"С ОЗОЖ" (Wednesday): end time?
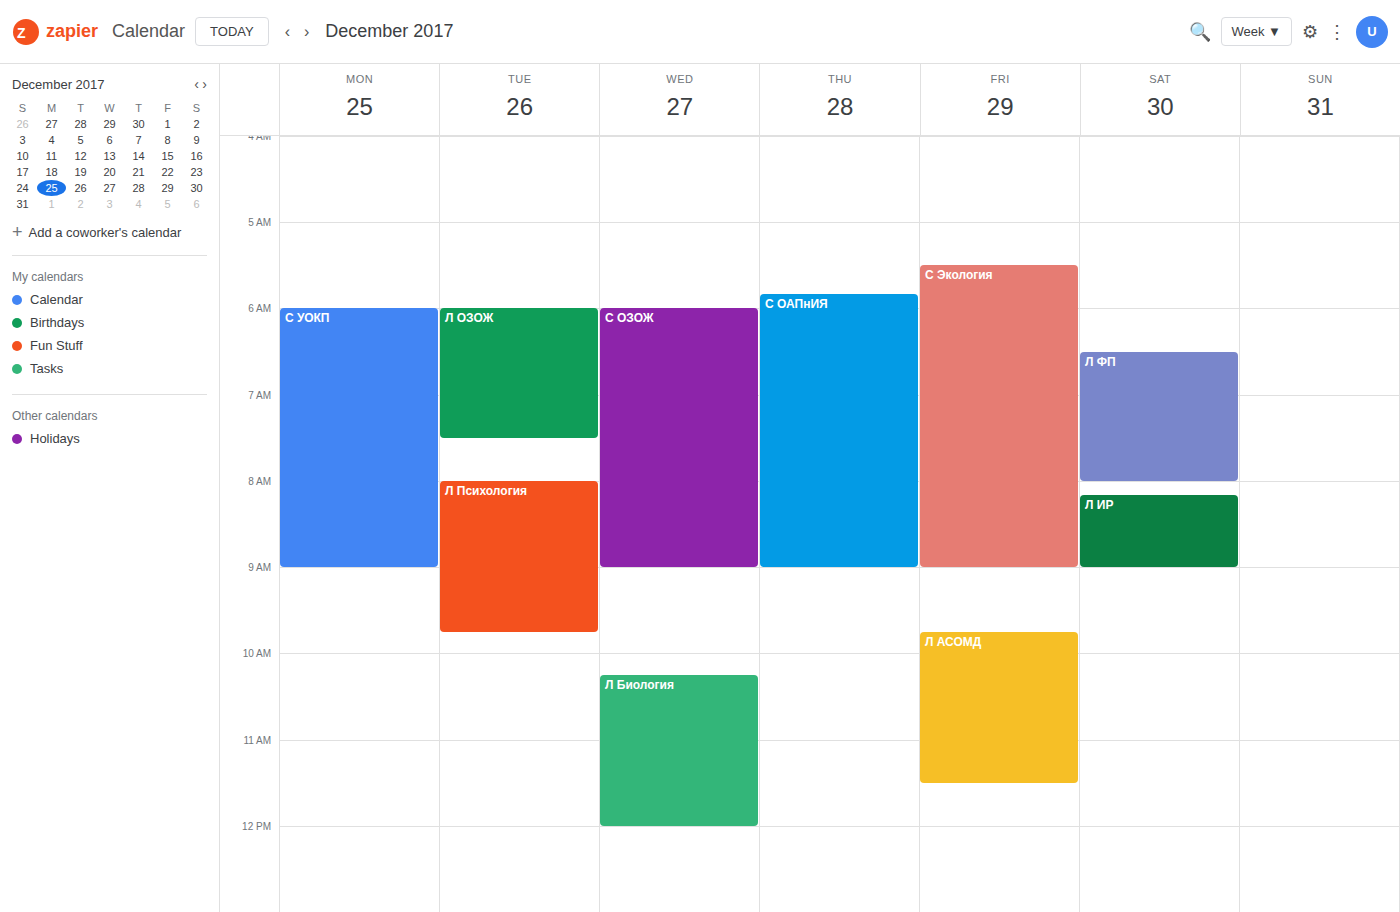
09:00